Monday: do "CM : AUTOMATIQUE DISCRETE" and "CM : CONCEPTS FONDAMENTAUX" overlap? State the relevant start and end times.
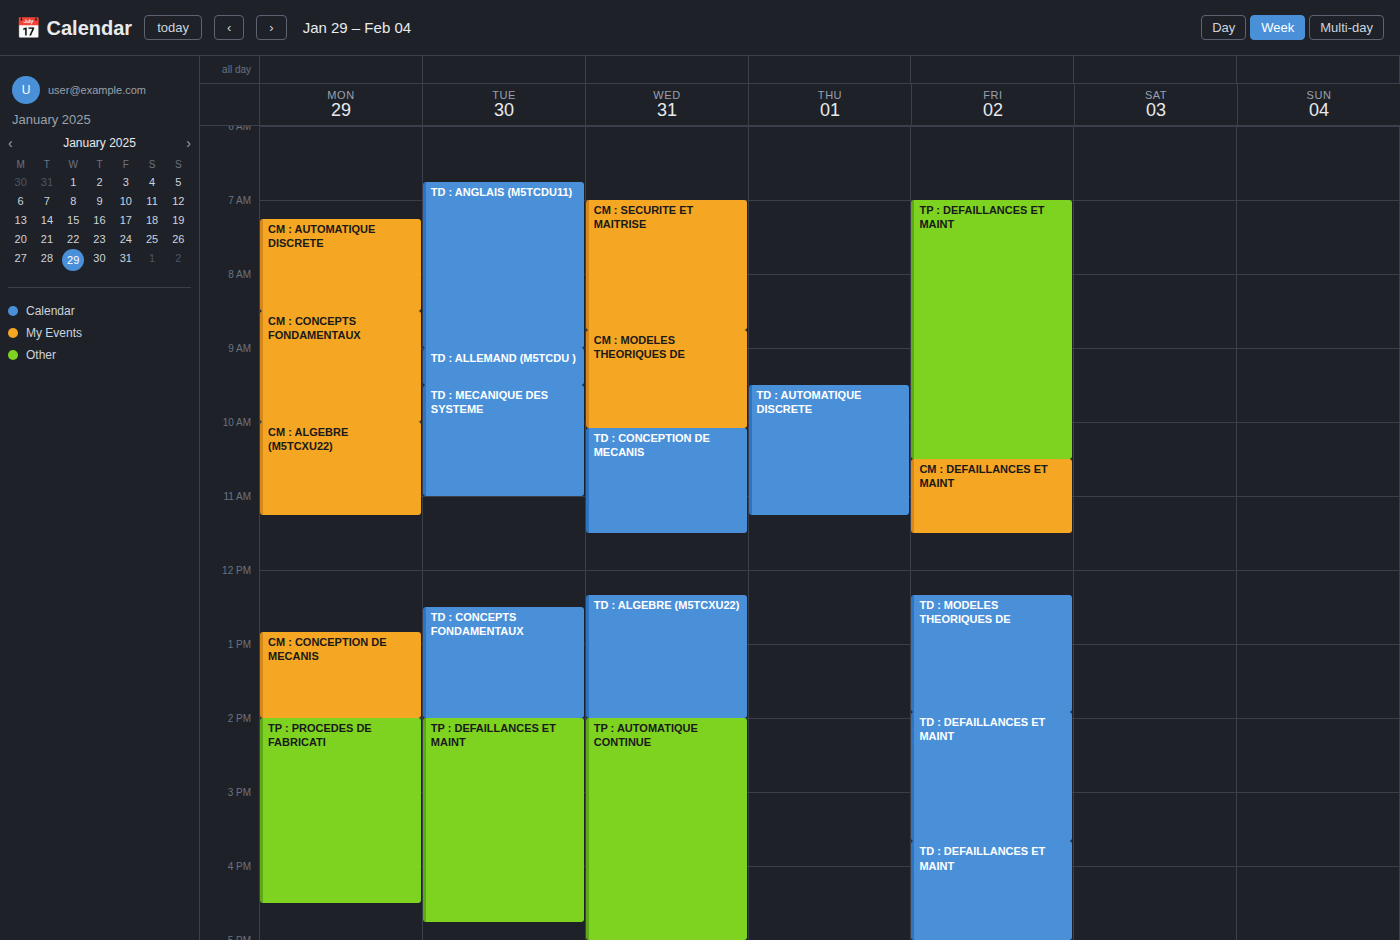
"CM : AUTOMATIQUE DISCRETE" ends at 8:30 AM, exactly when "CM : CONCEPTS FONDAMENTAUX" starts -- they touch but do not overlap.